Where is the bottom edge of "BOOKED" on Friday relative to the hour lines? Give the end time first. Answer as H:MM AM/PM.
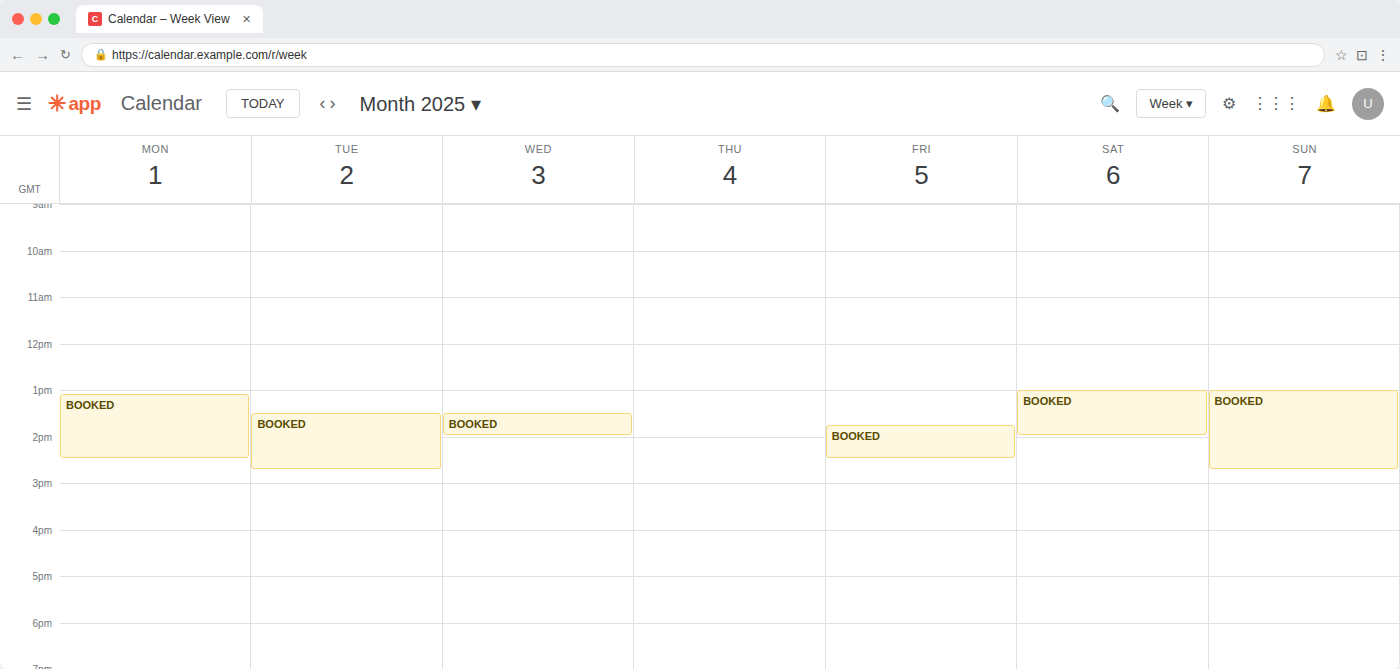
2:30 PM -- halfway between the 2 PM and 3 PM lines.